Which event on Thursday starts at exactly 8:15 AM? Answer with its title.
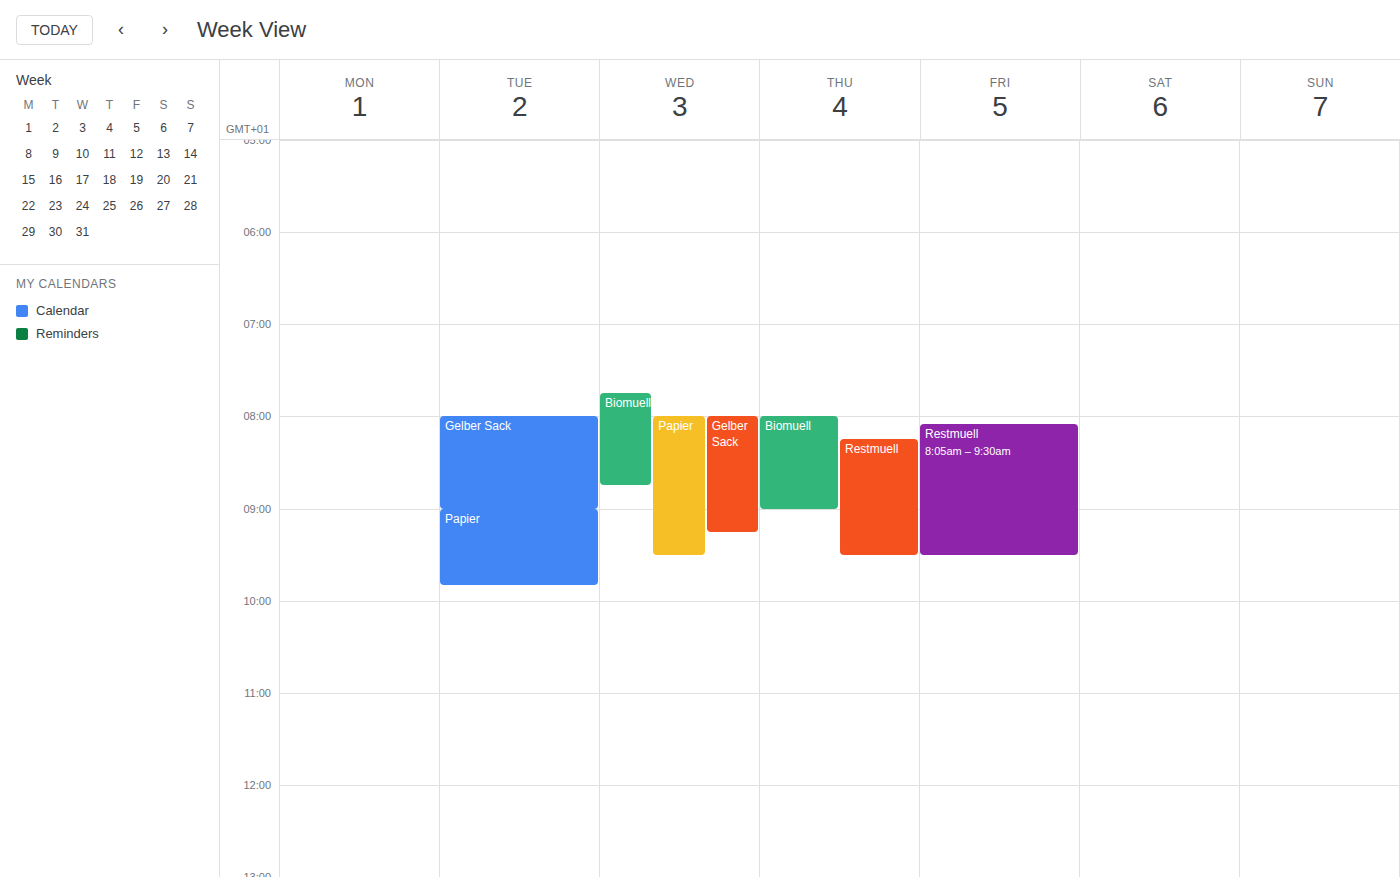
"Restmuell"